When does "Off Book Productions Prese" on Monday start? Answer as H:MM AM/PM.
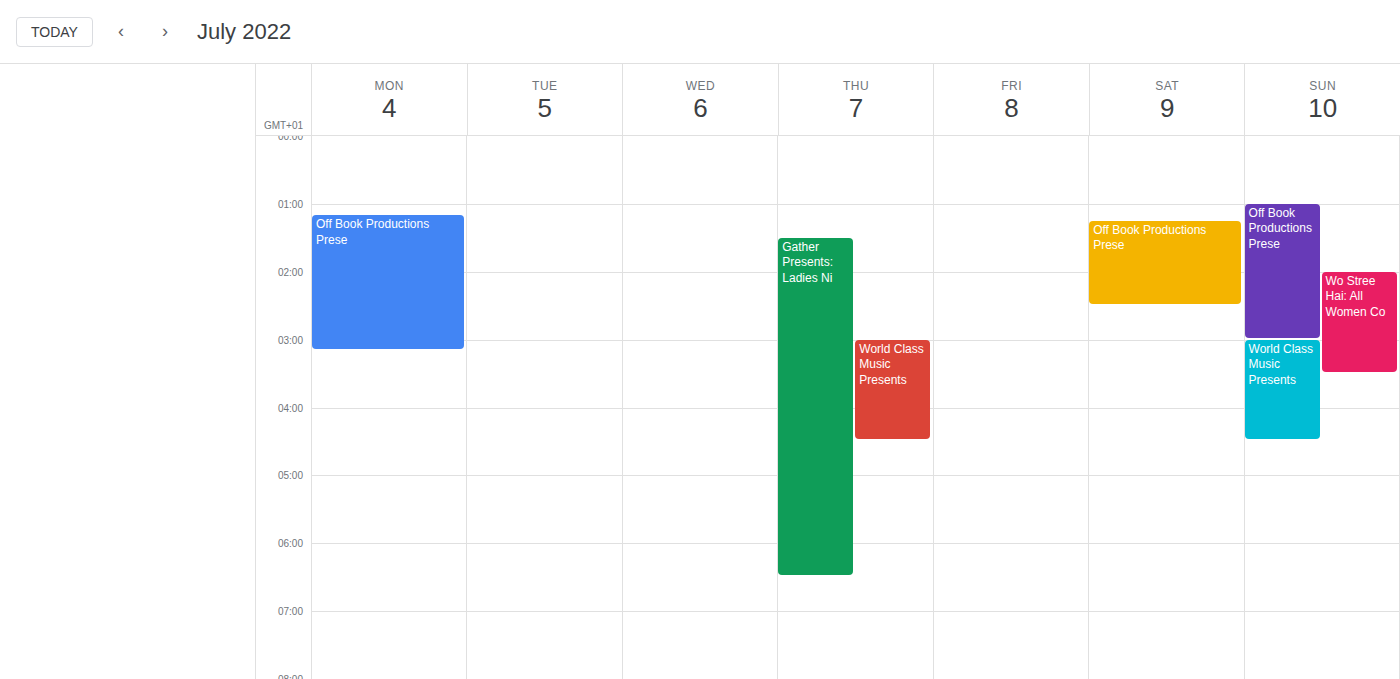
1:10 AM